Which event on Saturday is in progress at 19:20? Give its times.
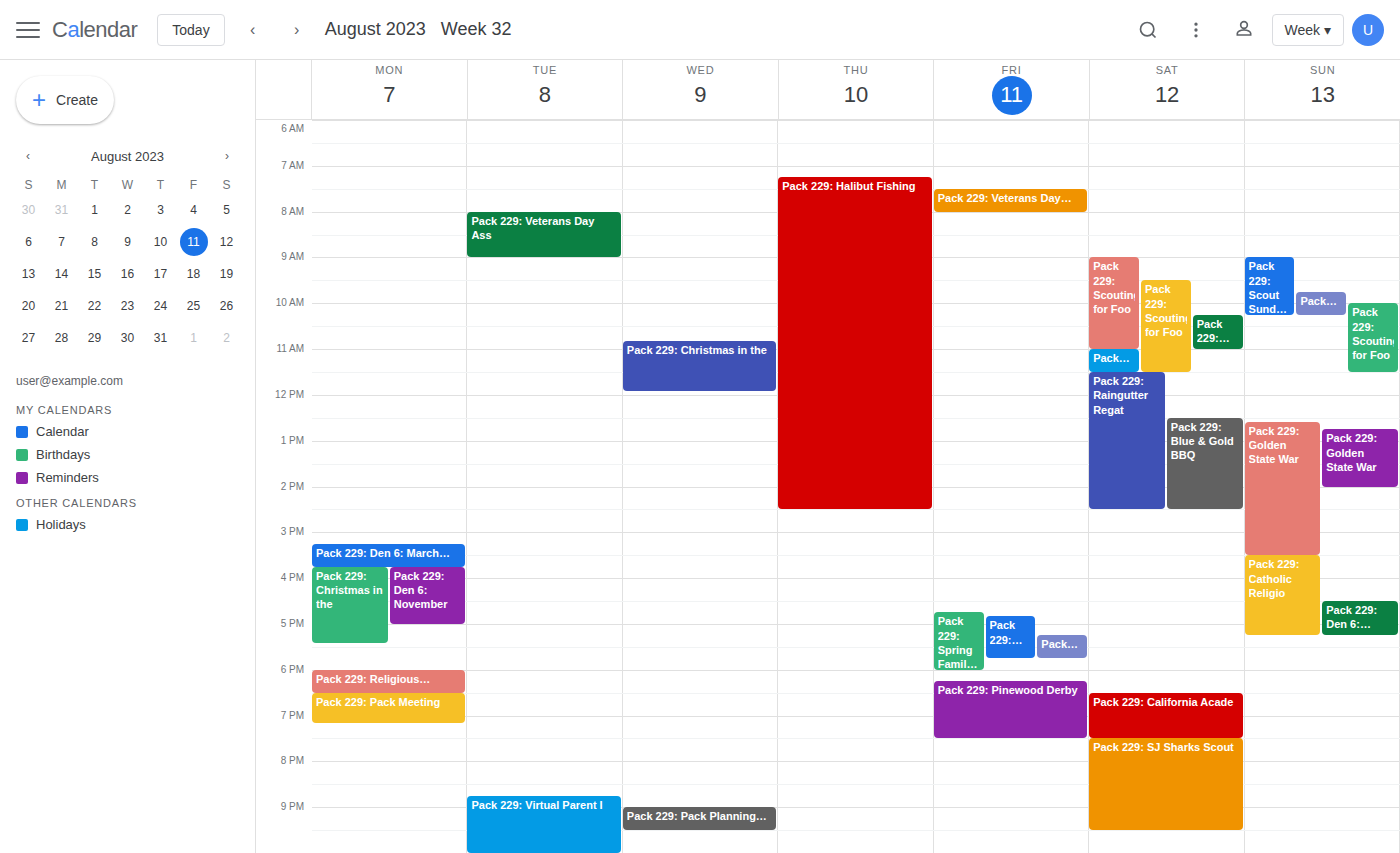
"Pack 229: California Acade", 18:30 to 19:30